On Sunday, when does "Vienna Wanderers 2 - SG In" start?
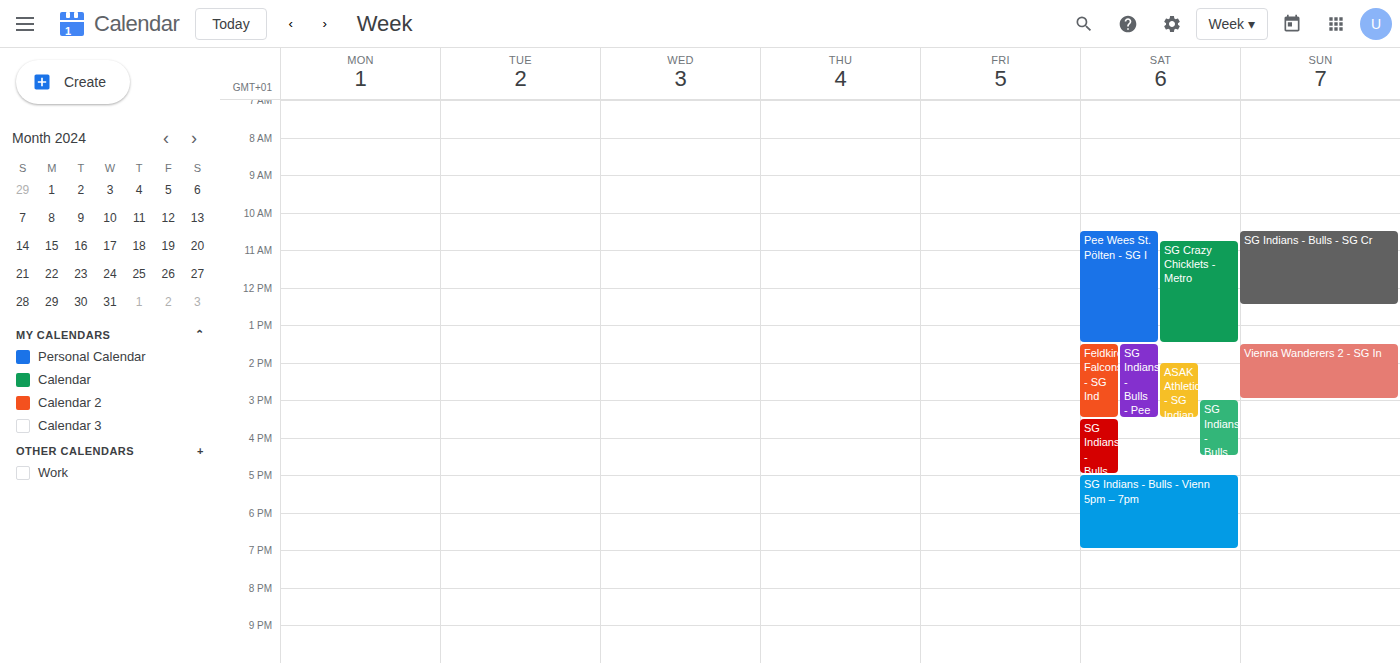
13:30